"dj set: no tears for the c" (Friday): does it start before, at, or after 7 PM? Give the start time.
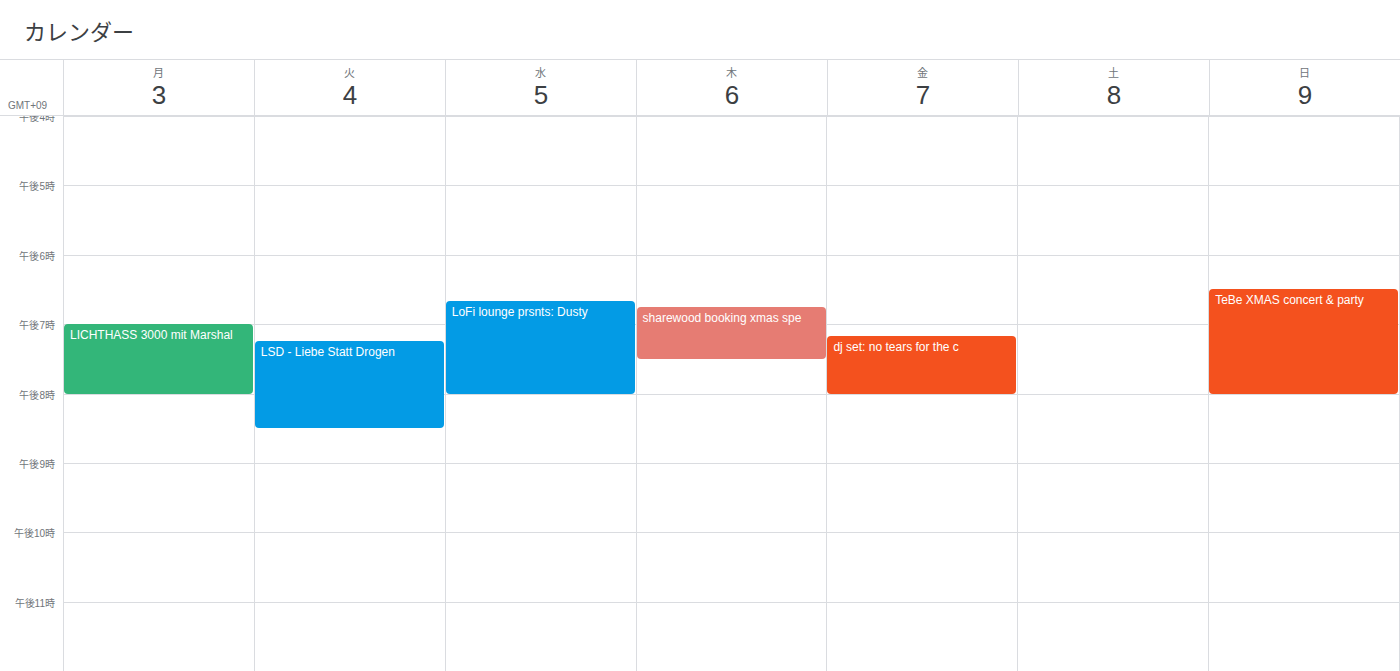
7:10 PM -- after 7 PM, 10 minutes below the 7 PM line.